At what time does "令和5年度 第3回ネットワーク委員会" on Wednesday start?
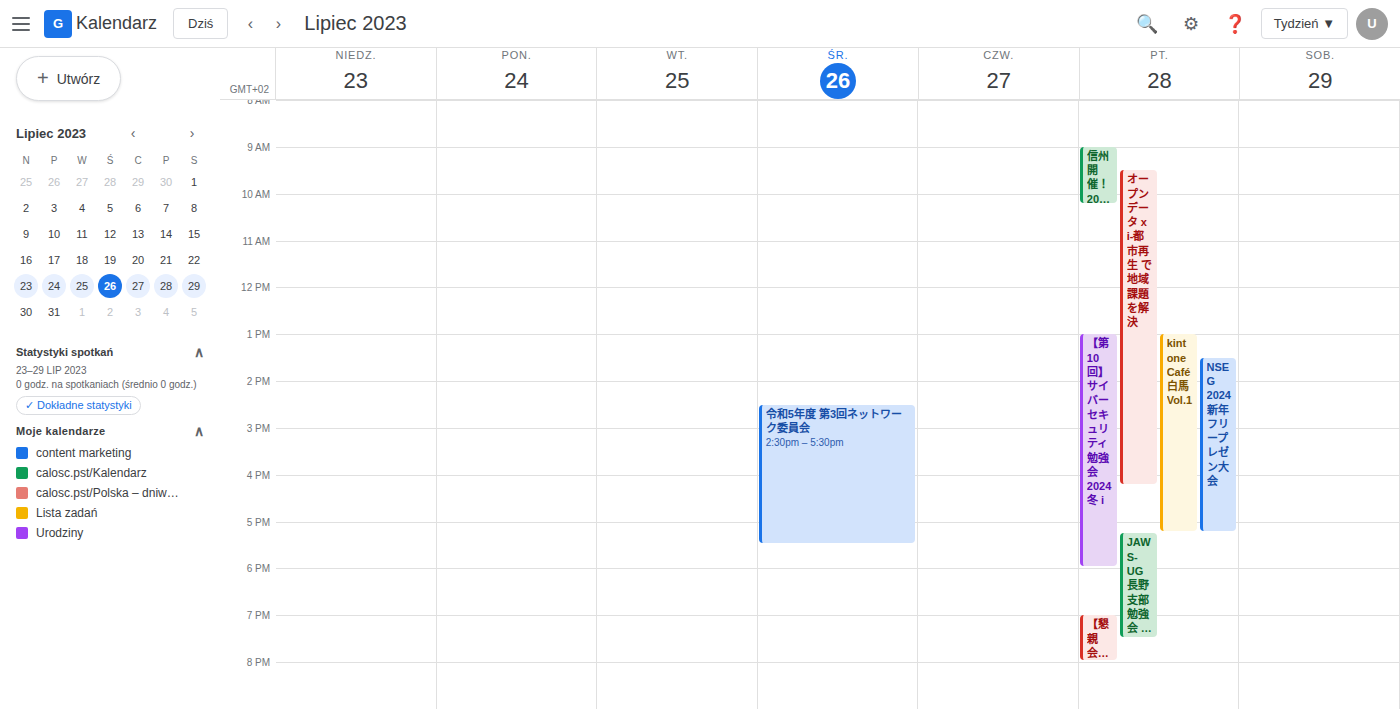
2:30 PM